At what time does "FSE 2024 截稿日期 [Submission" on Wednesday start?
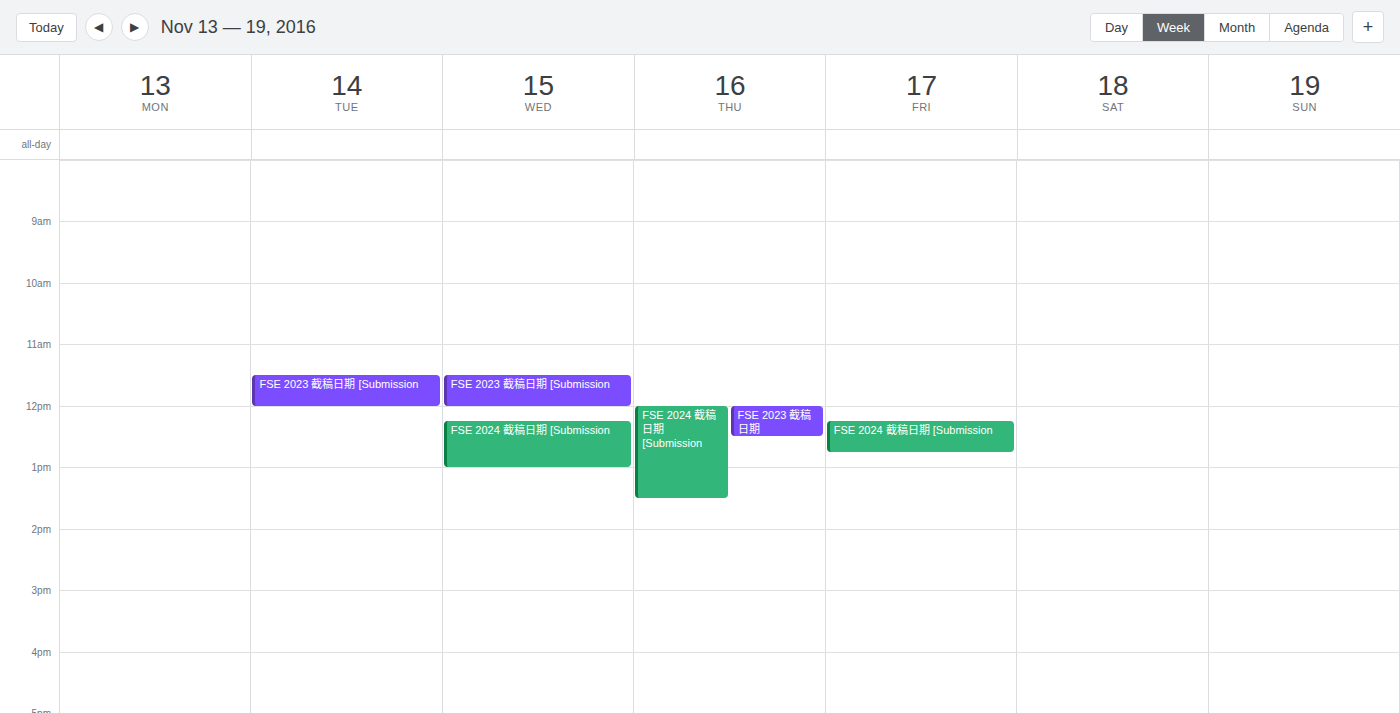
12:15 PM